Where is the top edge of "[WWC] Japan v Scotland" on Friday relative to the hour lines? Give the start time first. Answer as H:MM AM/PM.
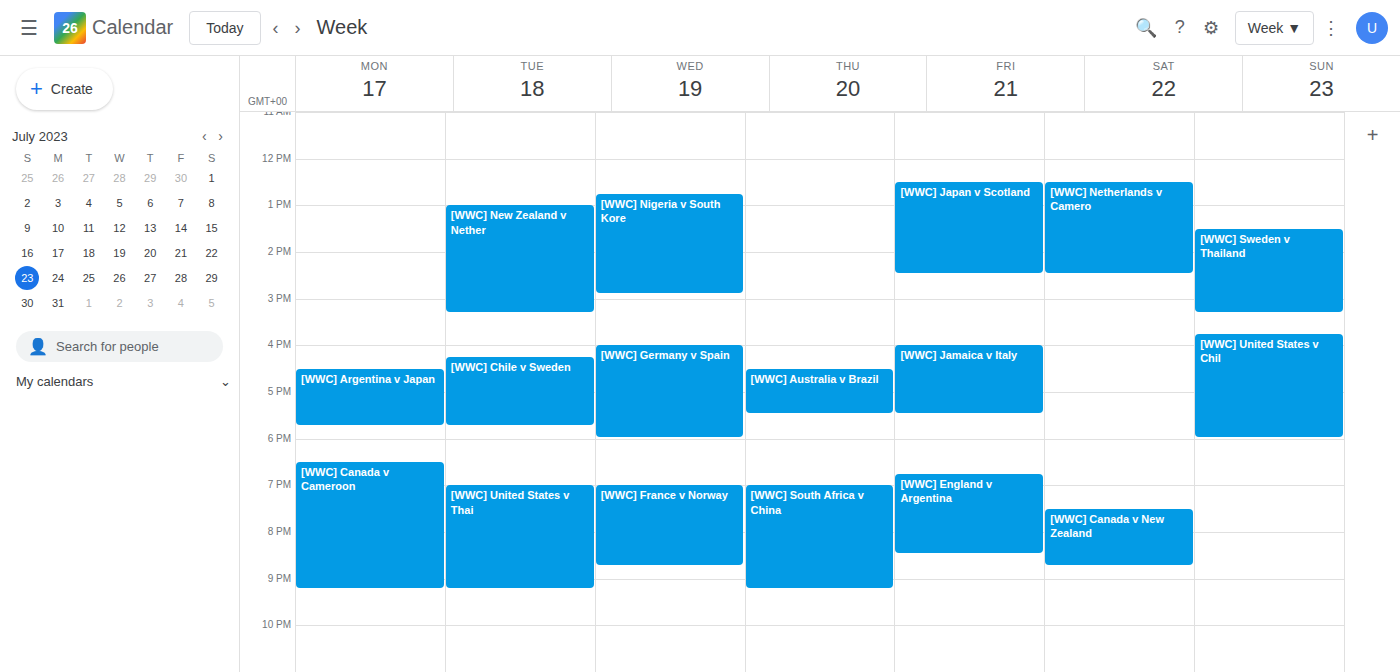
12:30 PM -- halfway between the 12 PM and 1 PM lines.